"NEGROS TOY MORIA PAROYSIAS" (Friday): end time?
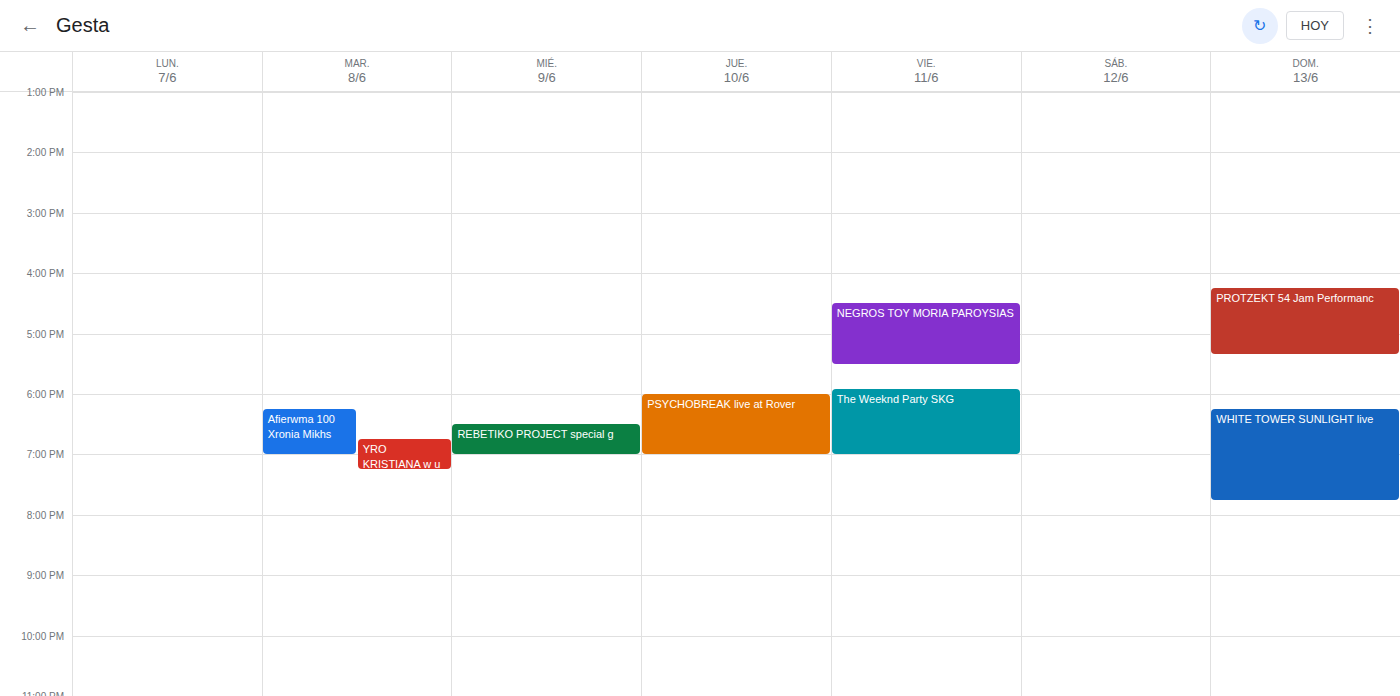
5:30 PM